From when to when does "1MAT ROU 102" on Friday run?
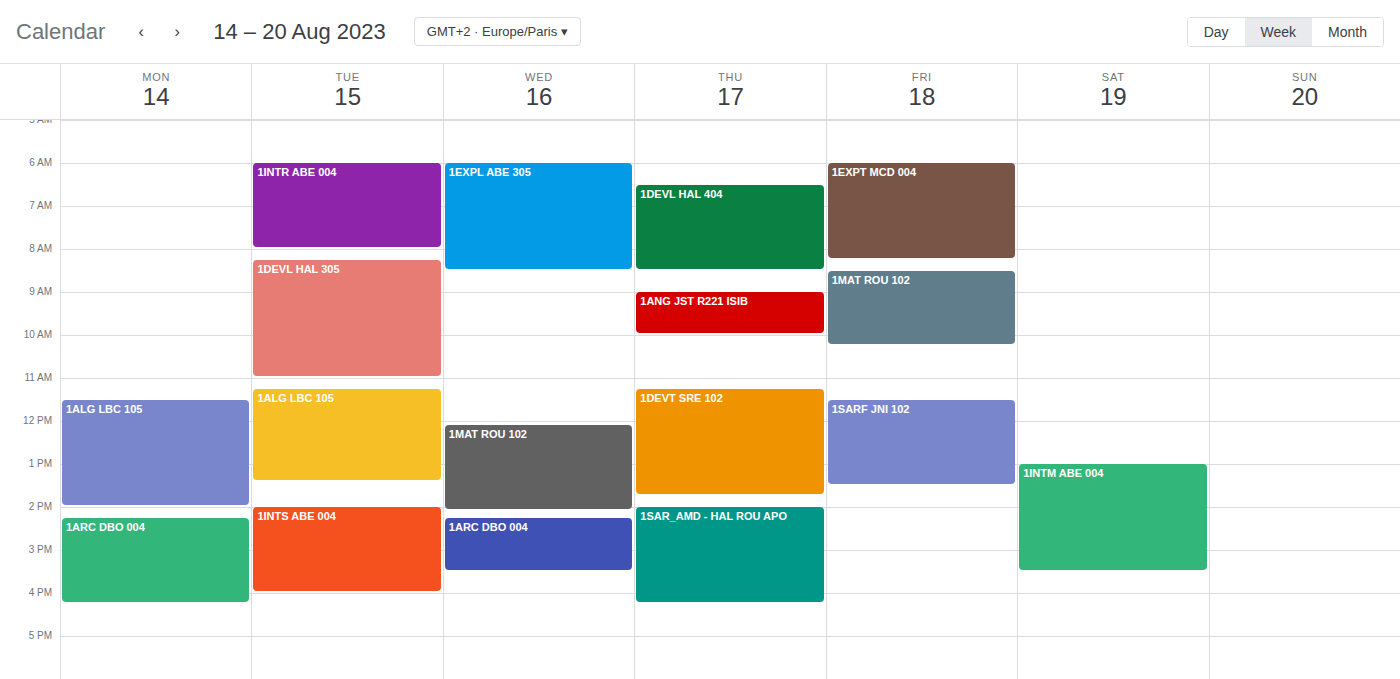
8:30 AM to 10:15 AM